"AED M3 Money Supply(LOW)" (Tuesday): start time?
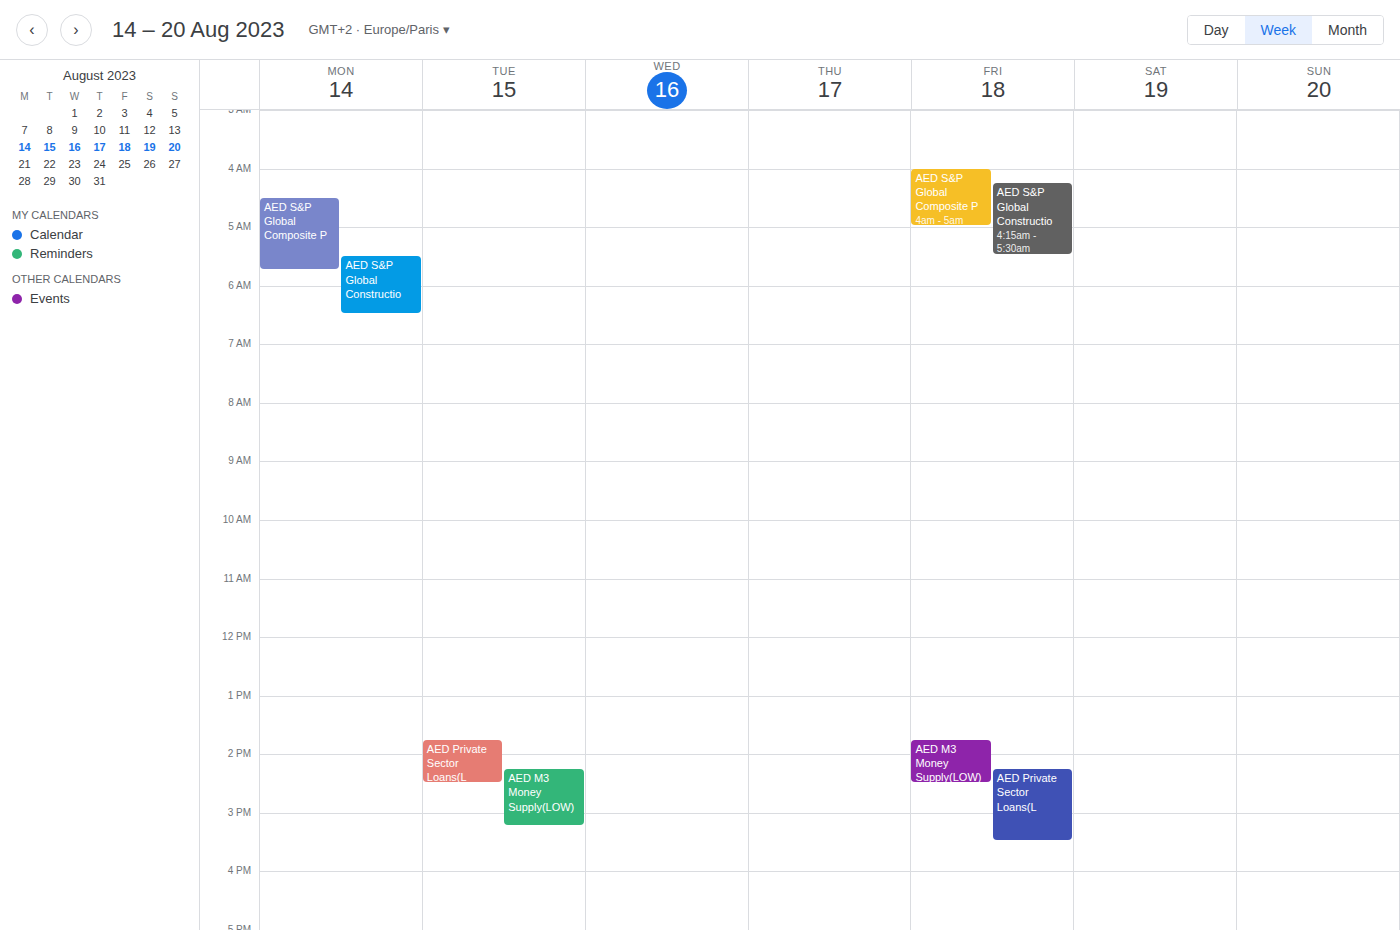
2:15 PM